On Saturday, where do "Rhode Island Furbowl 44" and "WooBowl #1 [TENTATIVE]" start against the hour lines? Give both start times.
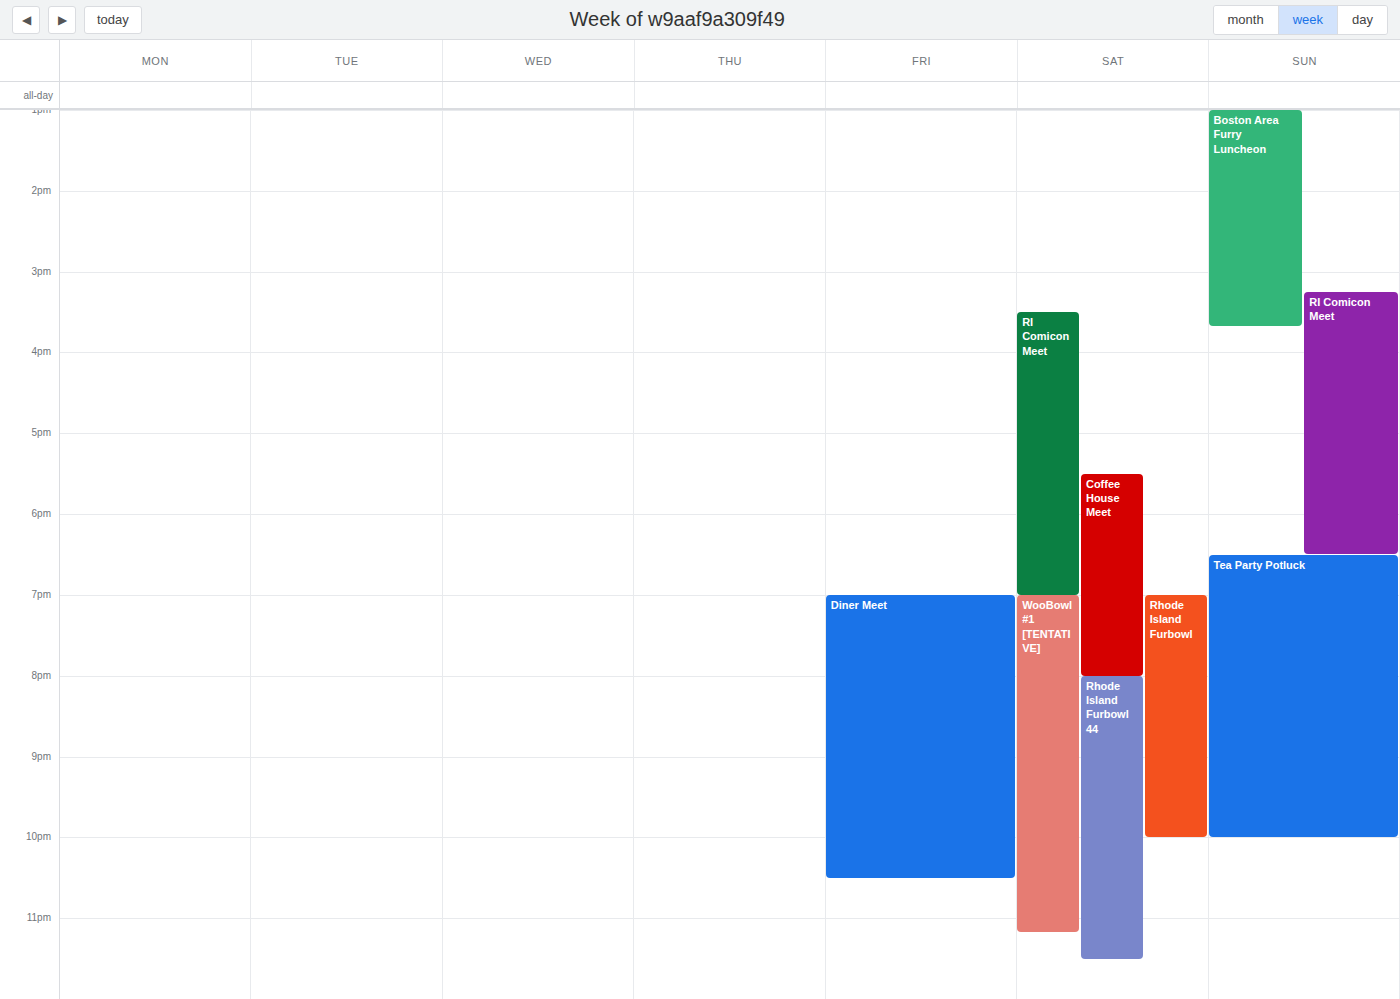
"Rhode Island Furbowl 44": 8:00 PM, exactly on the 8 PM line. "WooBowl #1 [TENTATIVE]": 7:00 PM, exactly on the 7 PM line.